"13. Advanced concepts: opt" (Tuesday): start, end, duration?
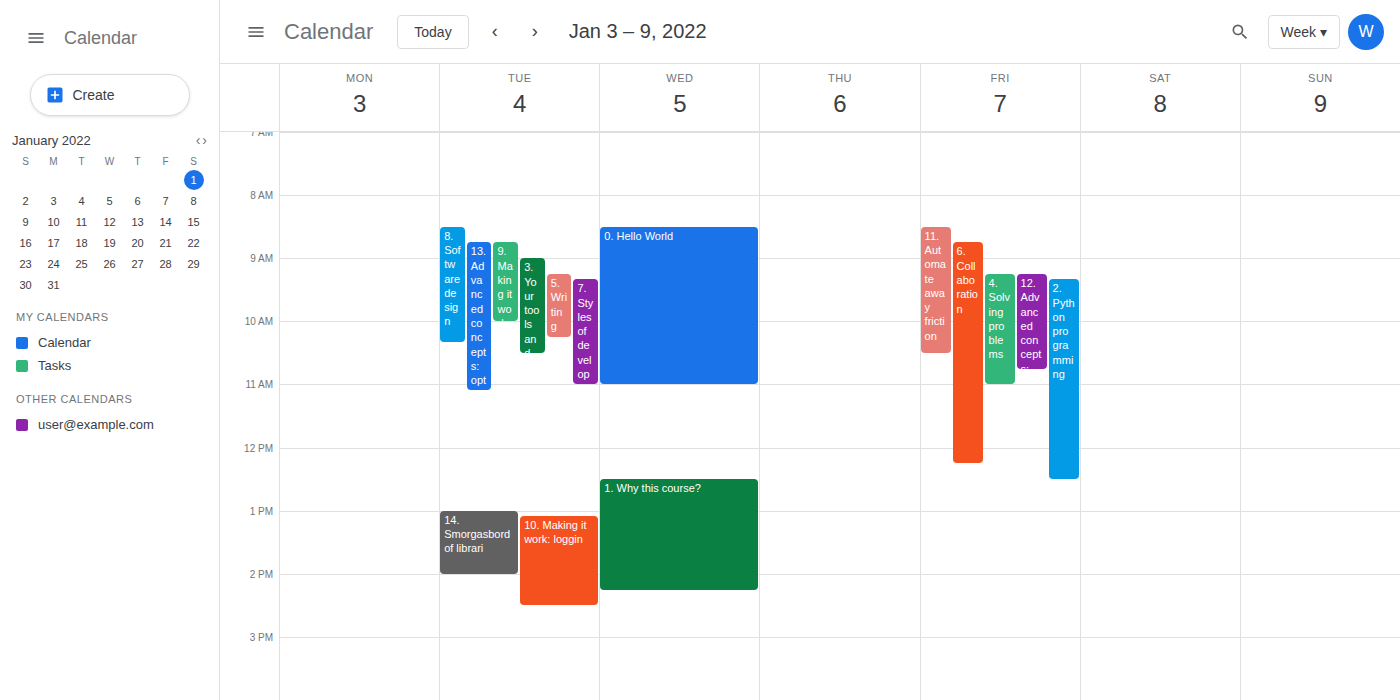
8:45 AM to 11:05 AM, 2 hours 20 minutes